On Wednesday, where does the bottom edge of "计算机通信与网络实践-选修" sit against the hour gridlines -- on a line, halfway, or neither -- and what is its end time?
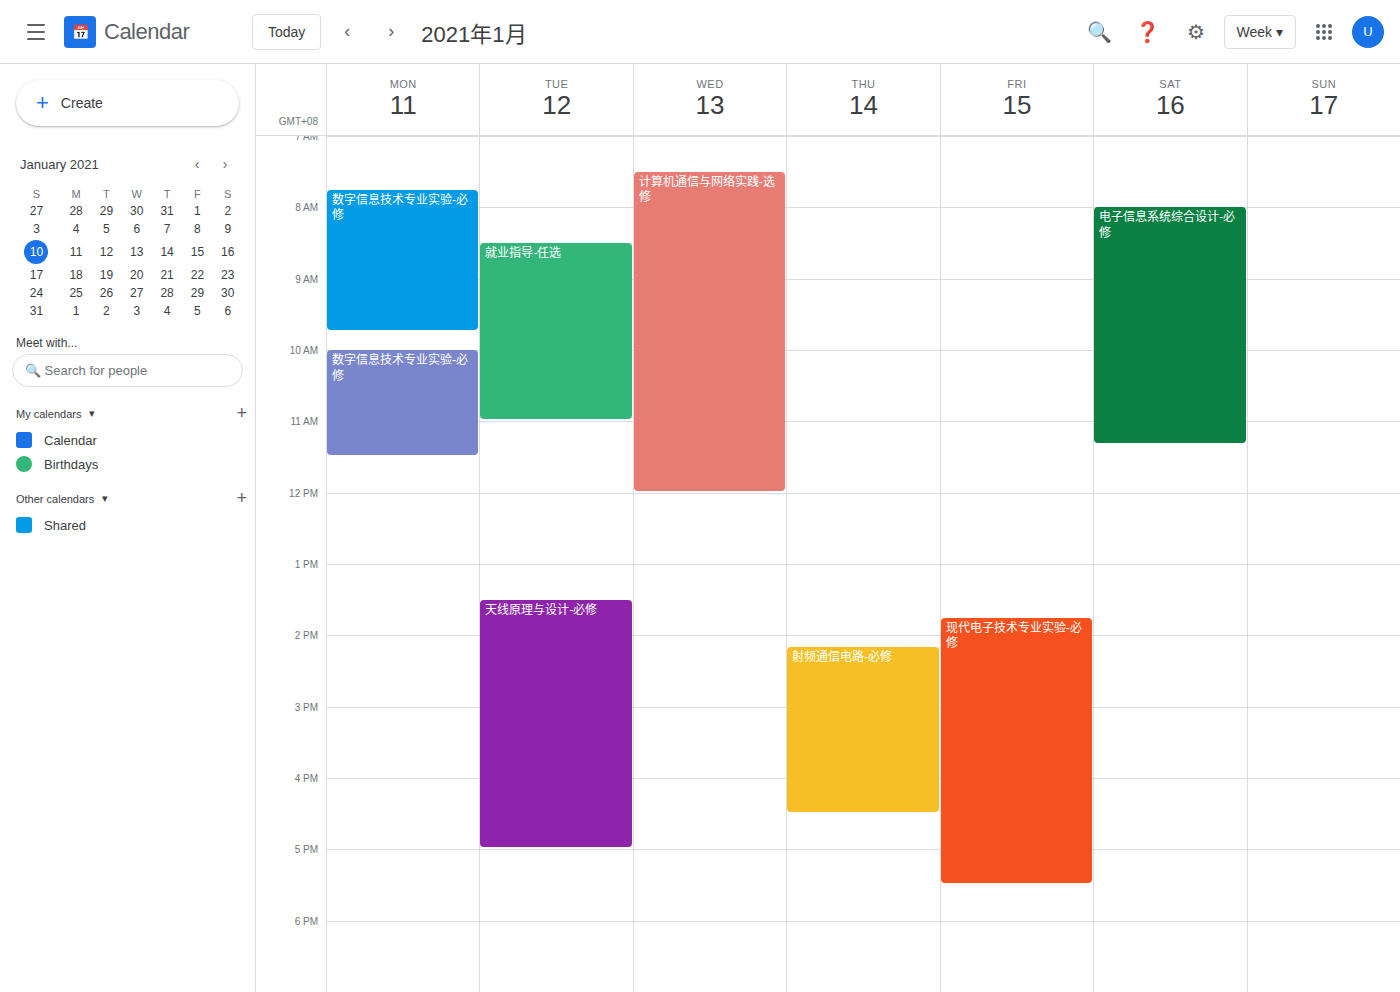
12:00 PM -- exactly on the 12 PM line.